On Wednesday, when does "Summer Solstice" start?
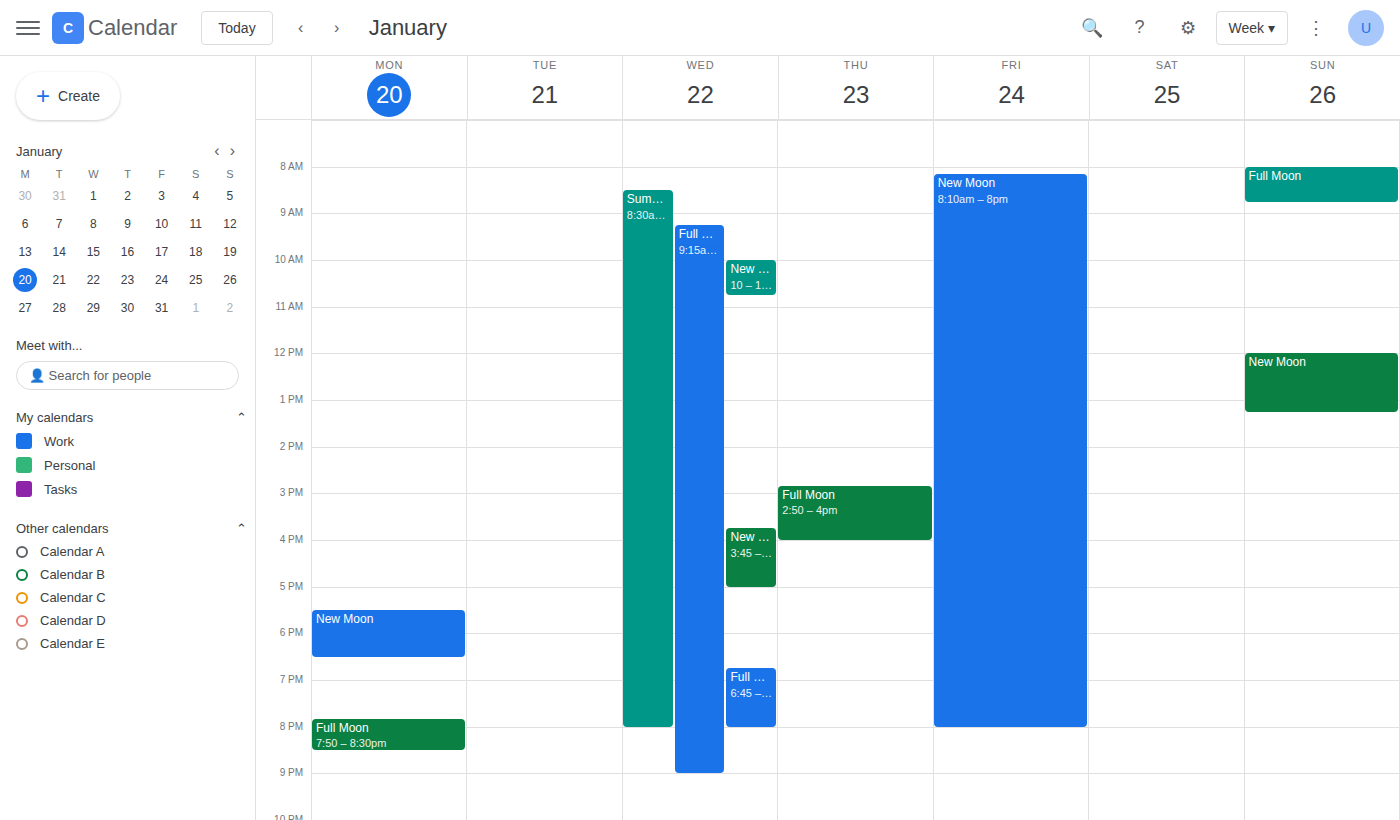
8:30 AM